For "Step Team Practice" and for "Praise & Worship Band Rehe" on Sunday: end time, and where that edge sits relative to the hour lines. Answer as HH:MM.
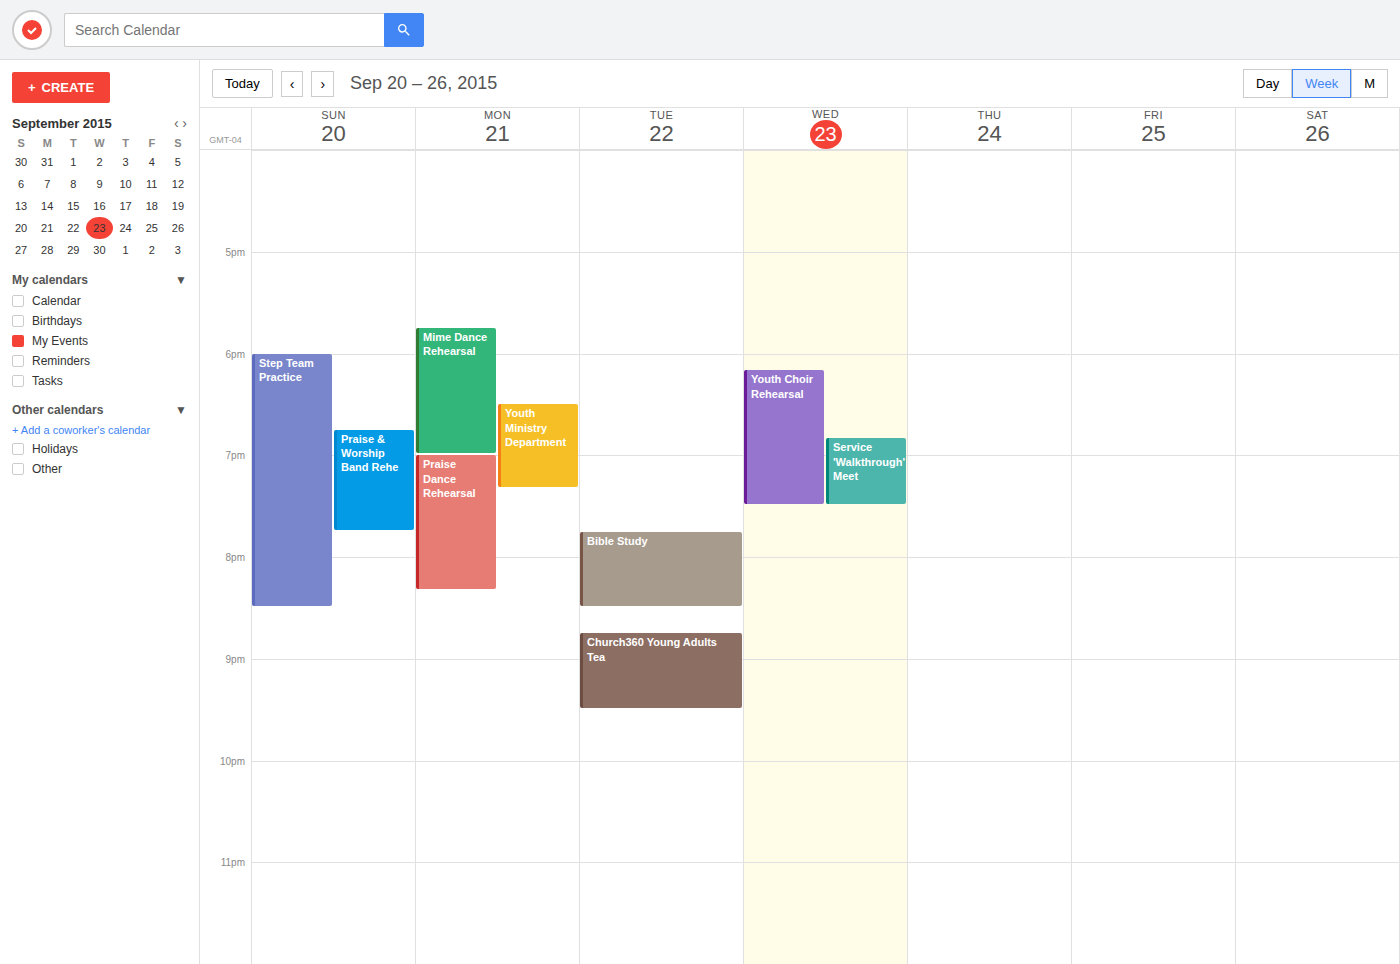
"Step Team Practice": 20:30, halfway between the 20:00 and 21:00 lines. "Praise & Worship Band Rehe": 19:45, neither: three quarters of the way from the 19:00 line to the 20:00 line.